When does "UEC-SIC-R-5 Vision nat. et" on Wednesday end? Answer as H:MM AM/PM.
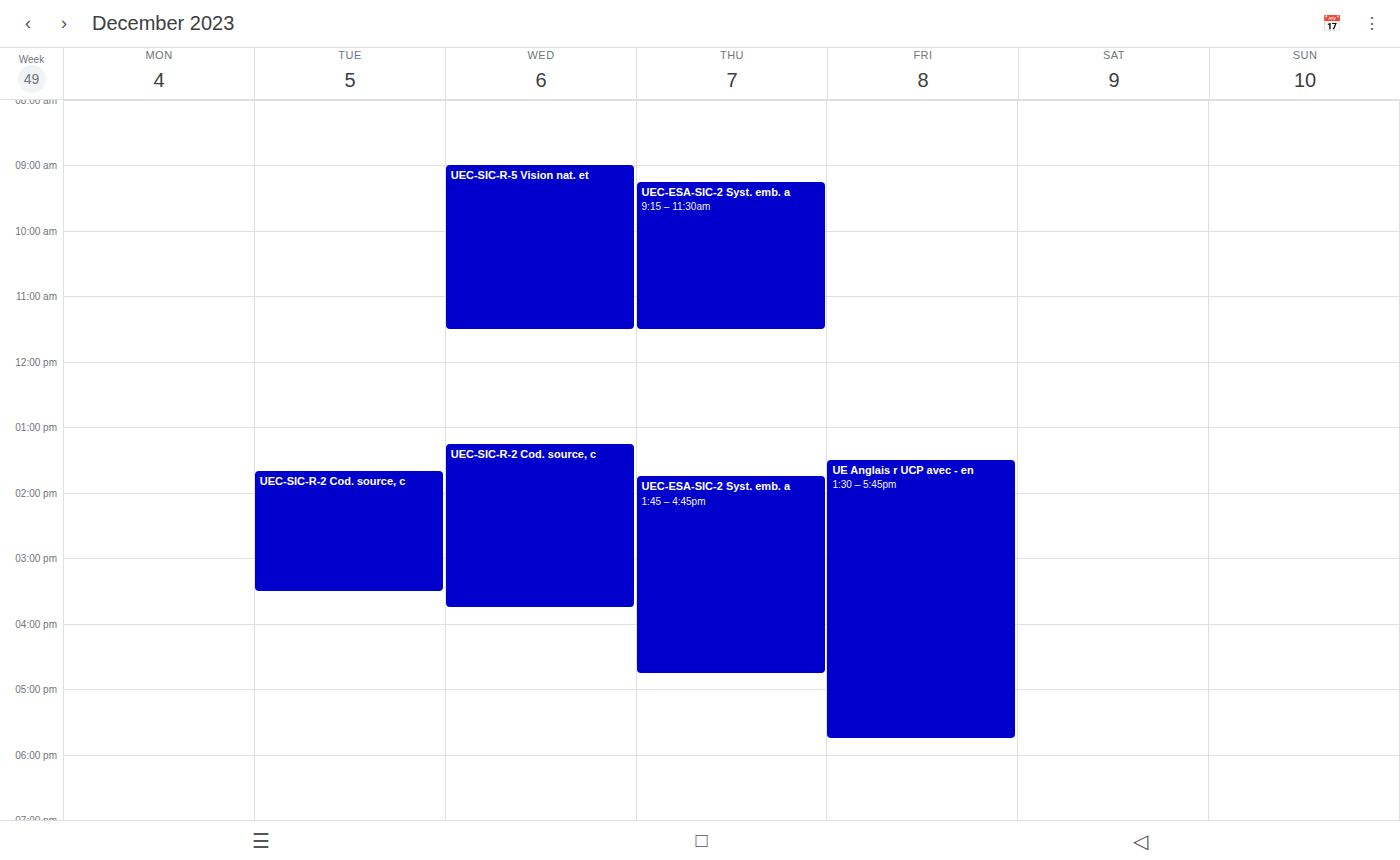
11:30 AM